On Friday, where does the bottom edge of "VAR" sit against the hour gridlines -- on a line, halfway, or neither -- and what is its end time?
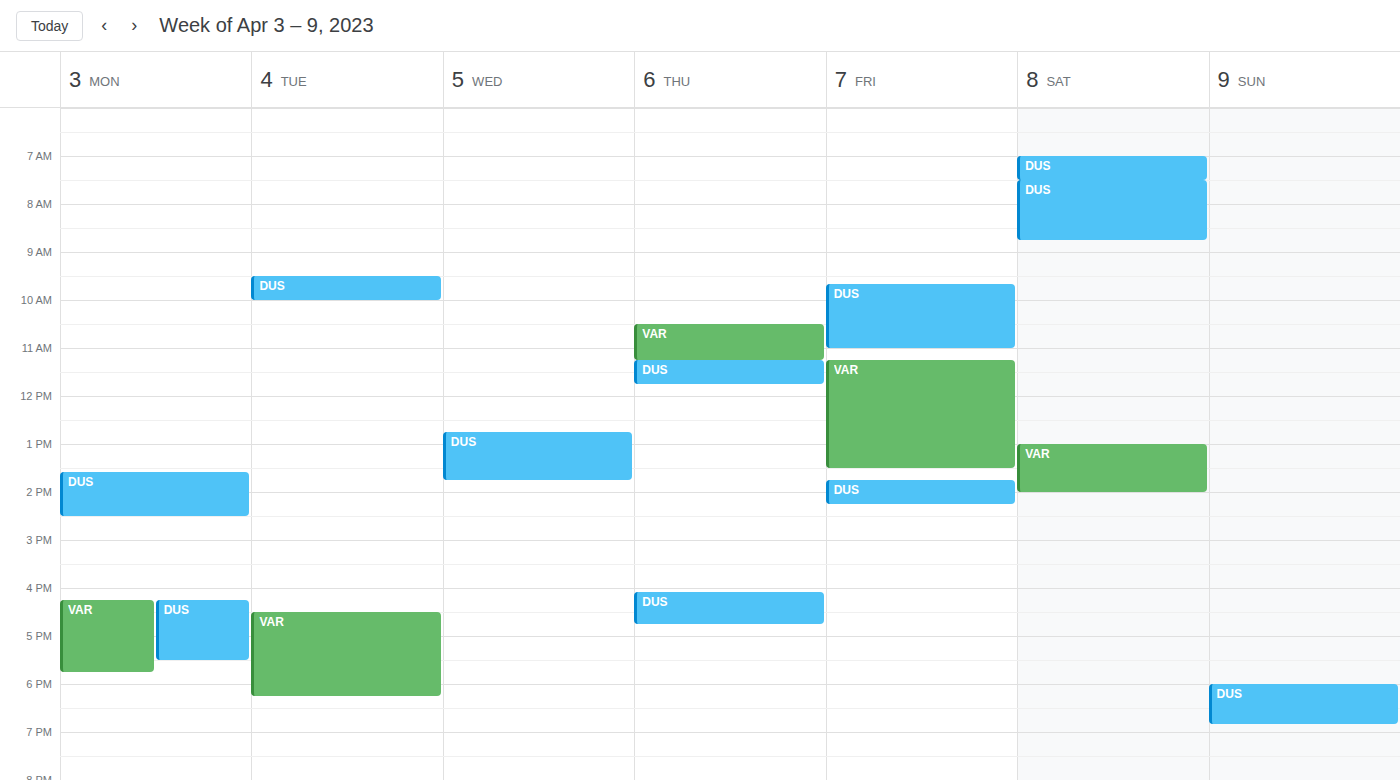
1:30 PM -- halfway between the 1 PM and 2 PM lines.